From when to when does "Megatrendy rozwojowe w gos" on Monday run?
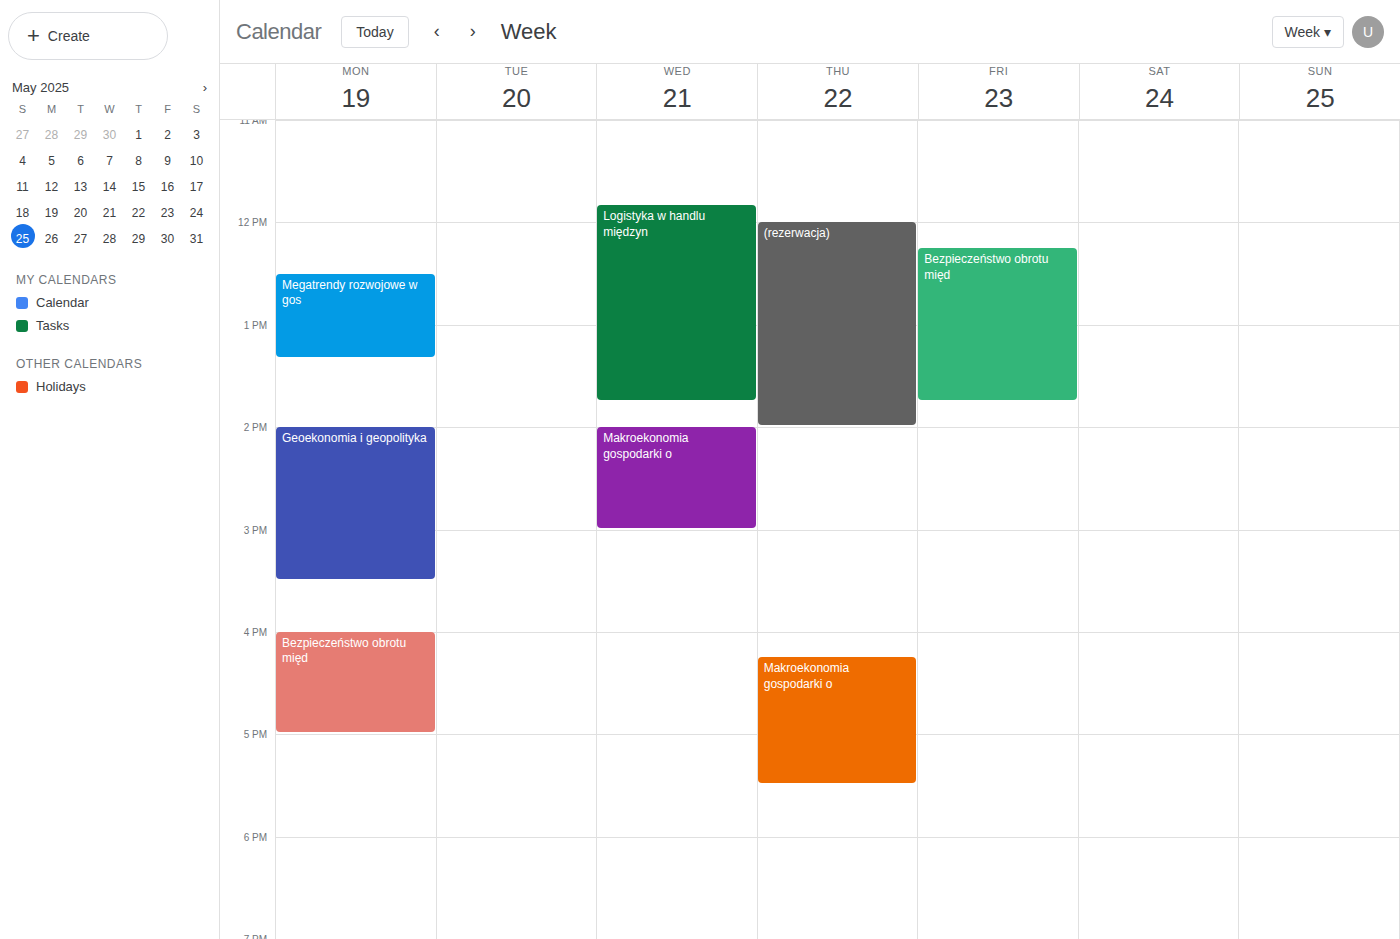
12:30 PM to 1:20 PM